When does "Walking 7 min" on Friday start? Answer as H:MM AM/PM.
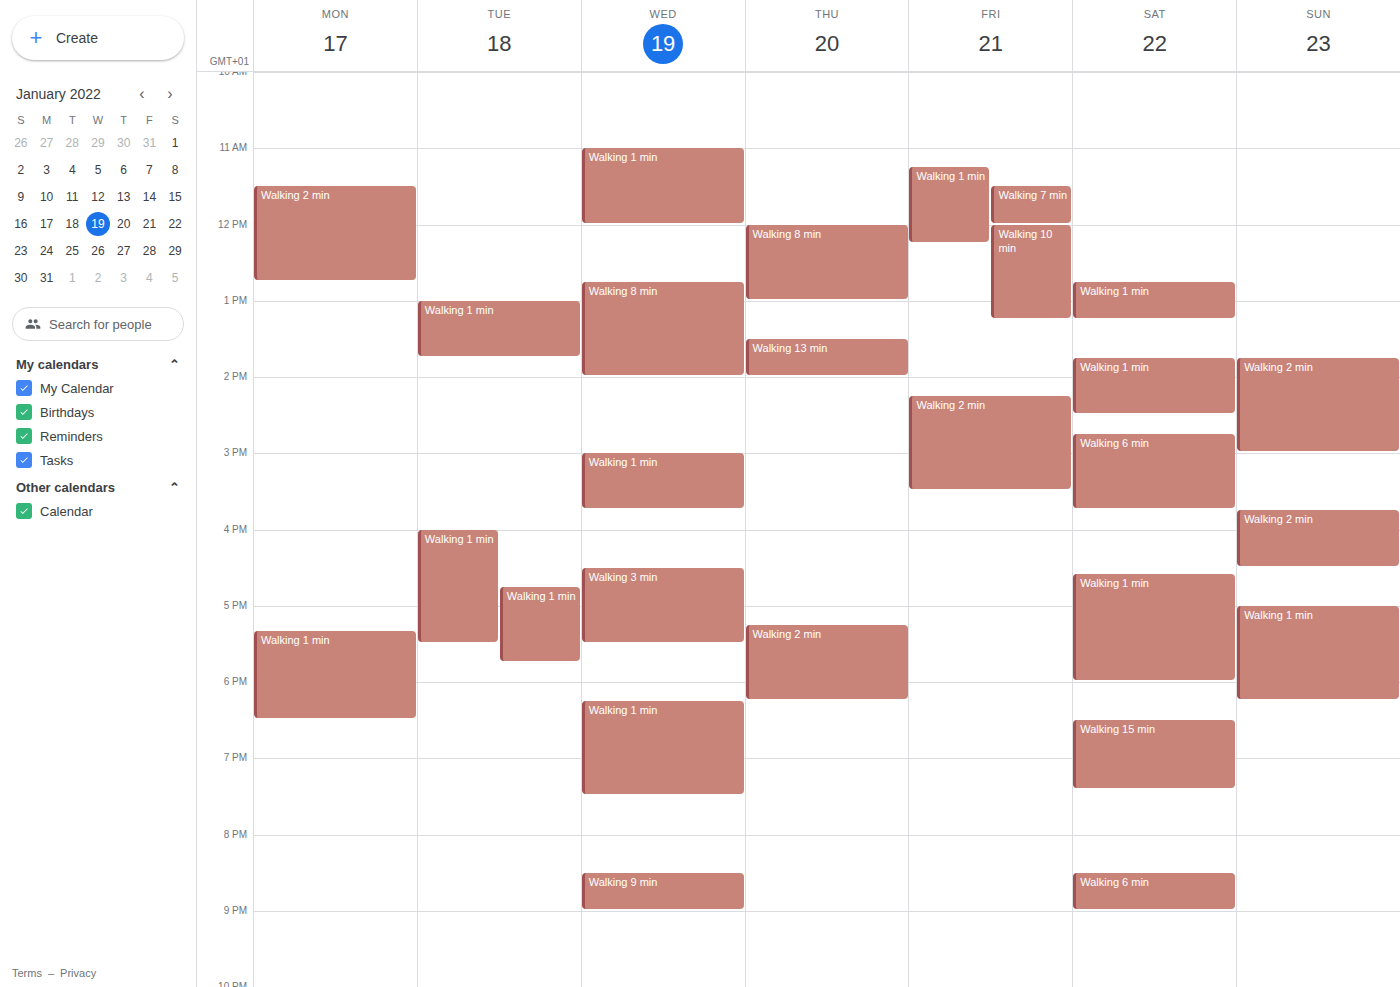
11:30 AM